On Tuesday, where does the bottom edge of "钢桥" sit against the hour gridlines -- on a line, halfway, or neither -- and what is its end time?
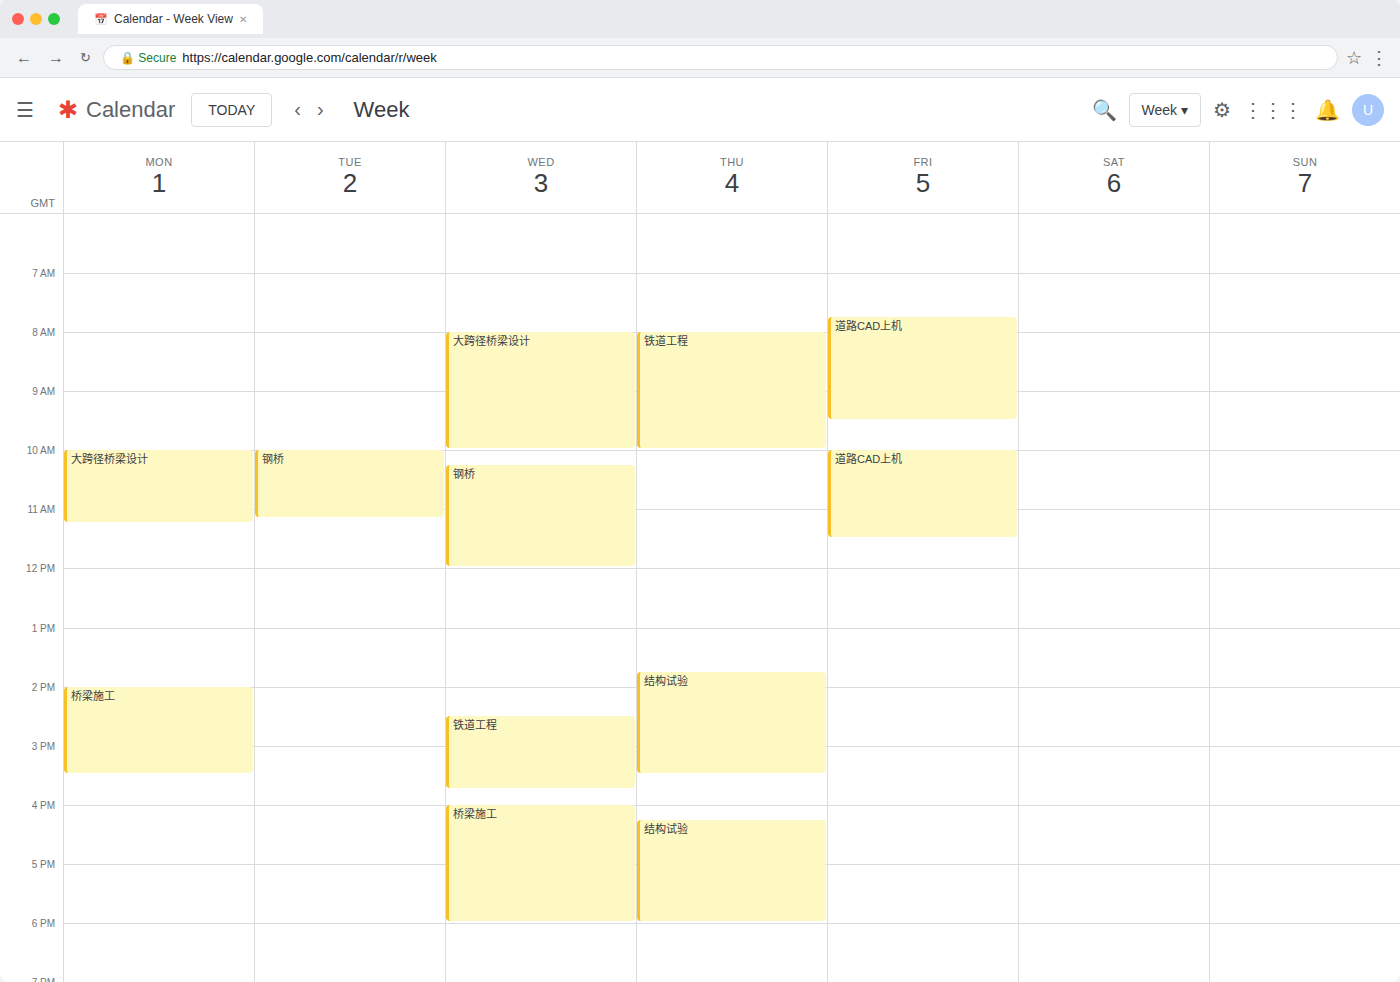
11:10 AM -- neither: 10 minutes below the 11 AM line and 50 minutes above the 12 PM line.